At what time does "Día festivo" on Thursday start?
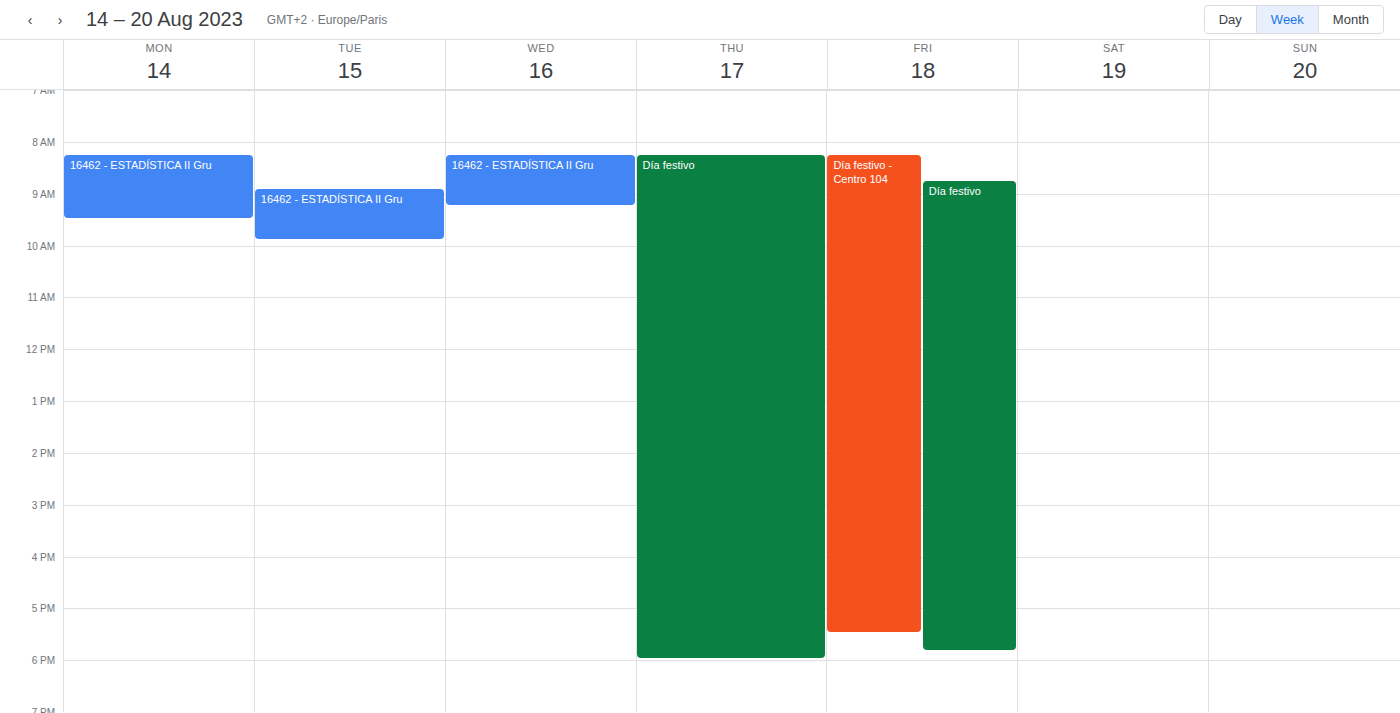
08:15